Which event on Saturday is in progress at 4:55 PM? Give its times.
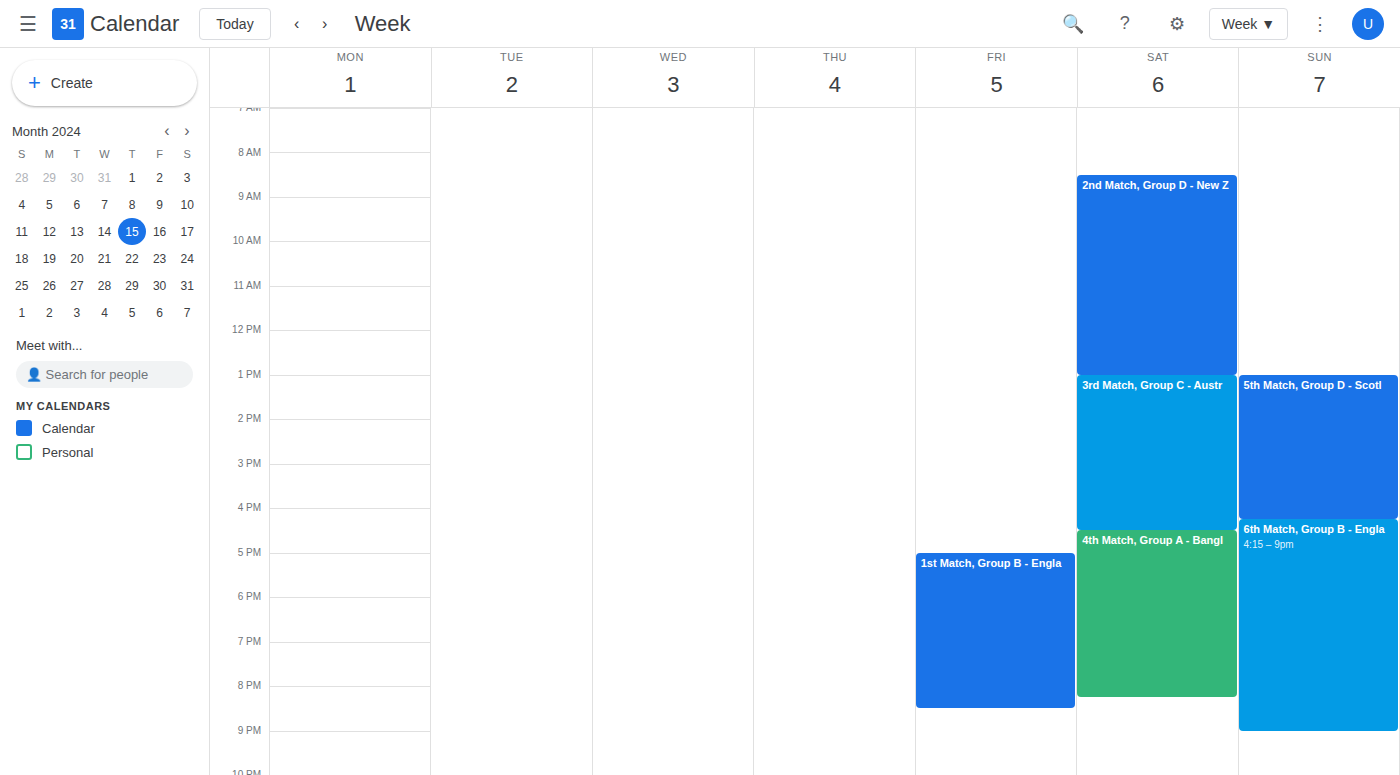
"4th Match, Group A - Bangl", 4:30 PM to 8:15 PM